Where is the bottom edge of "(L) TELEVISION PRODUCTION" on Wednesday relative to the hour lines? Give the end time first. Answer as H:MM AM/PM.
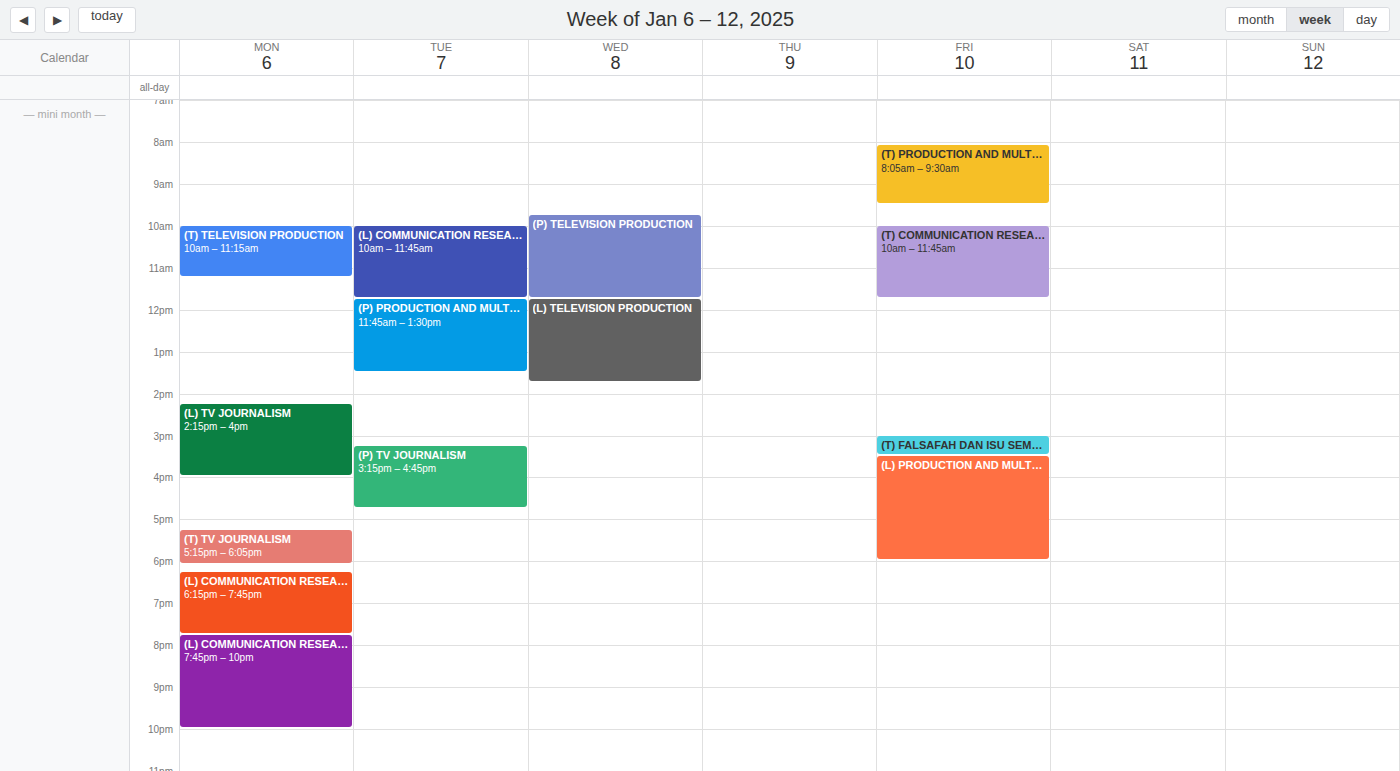
1:45 PM -- neither: three quarters of the way from the 1 PM line to the 2 PM line.